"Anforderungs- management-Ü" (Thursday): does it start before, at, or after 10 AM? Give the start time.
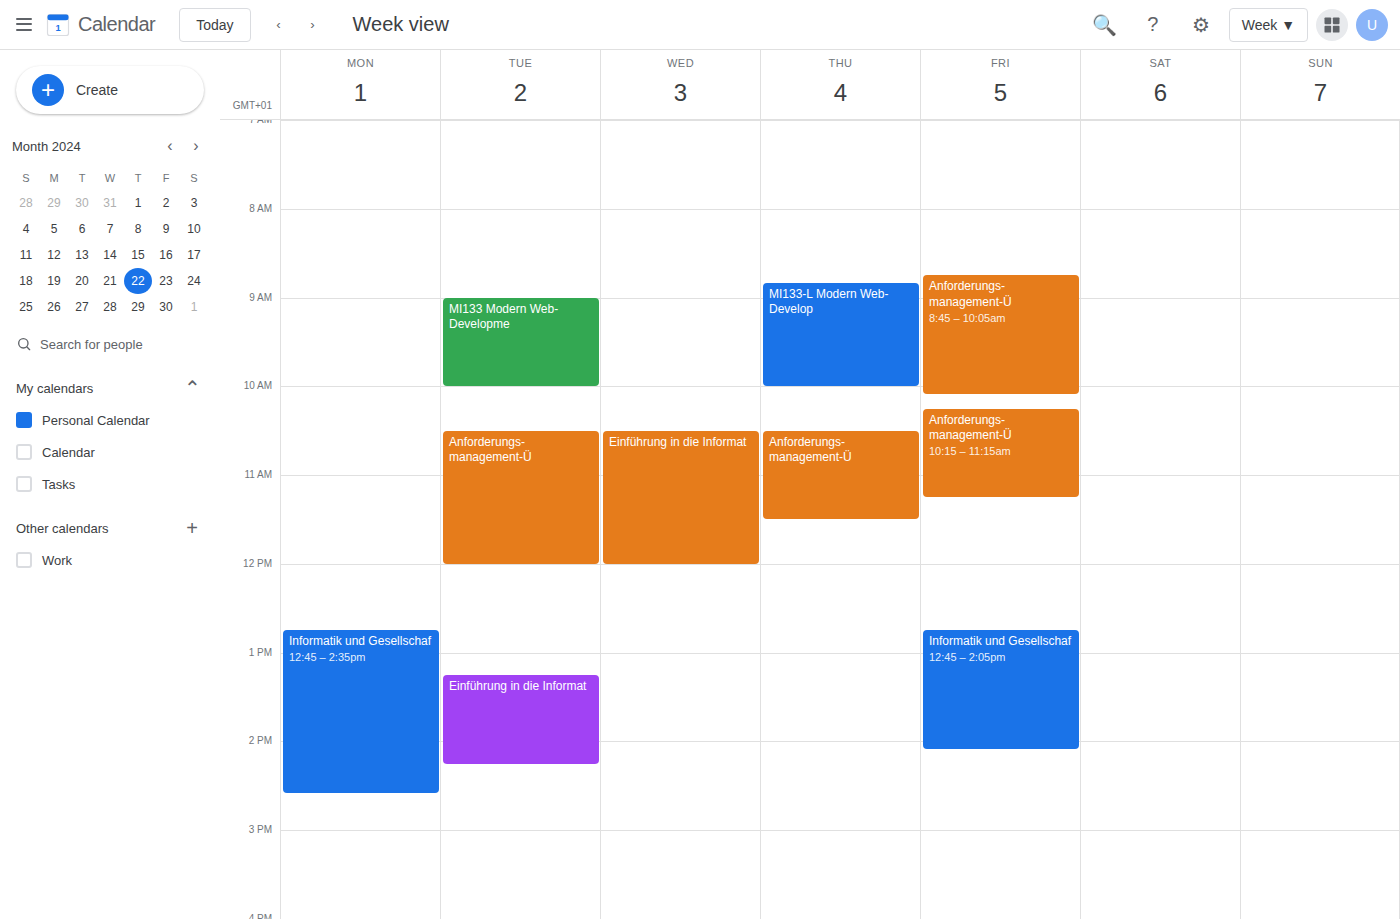
10:30 AM -- after 10 AM, 30 minutes below the 10 AM line.